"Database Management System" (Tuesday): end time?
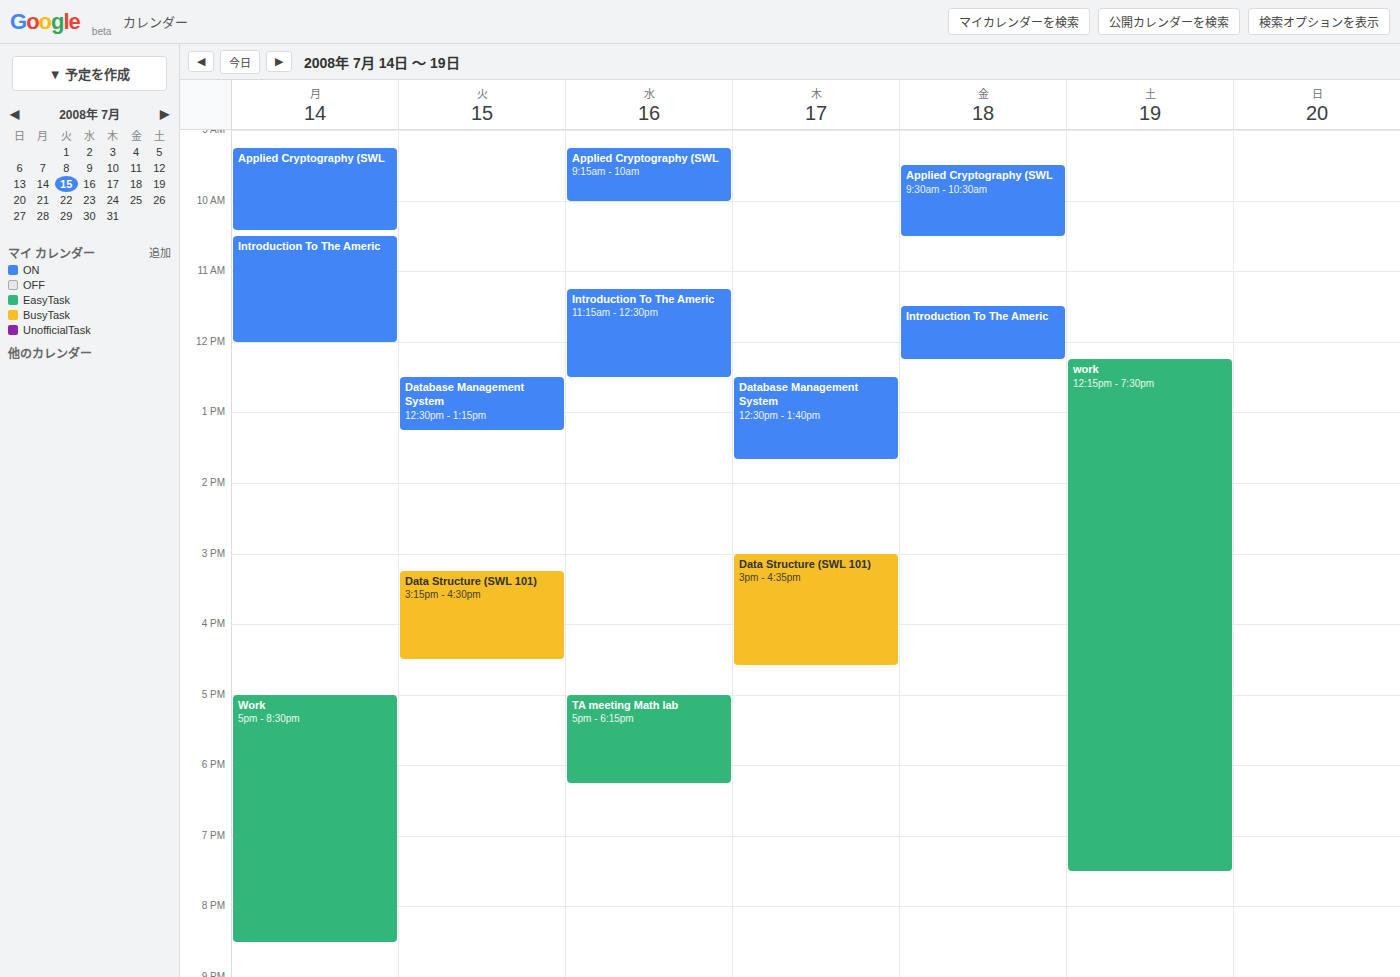
1:15 PM